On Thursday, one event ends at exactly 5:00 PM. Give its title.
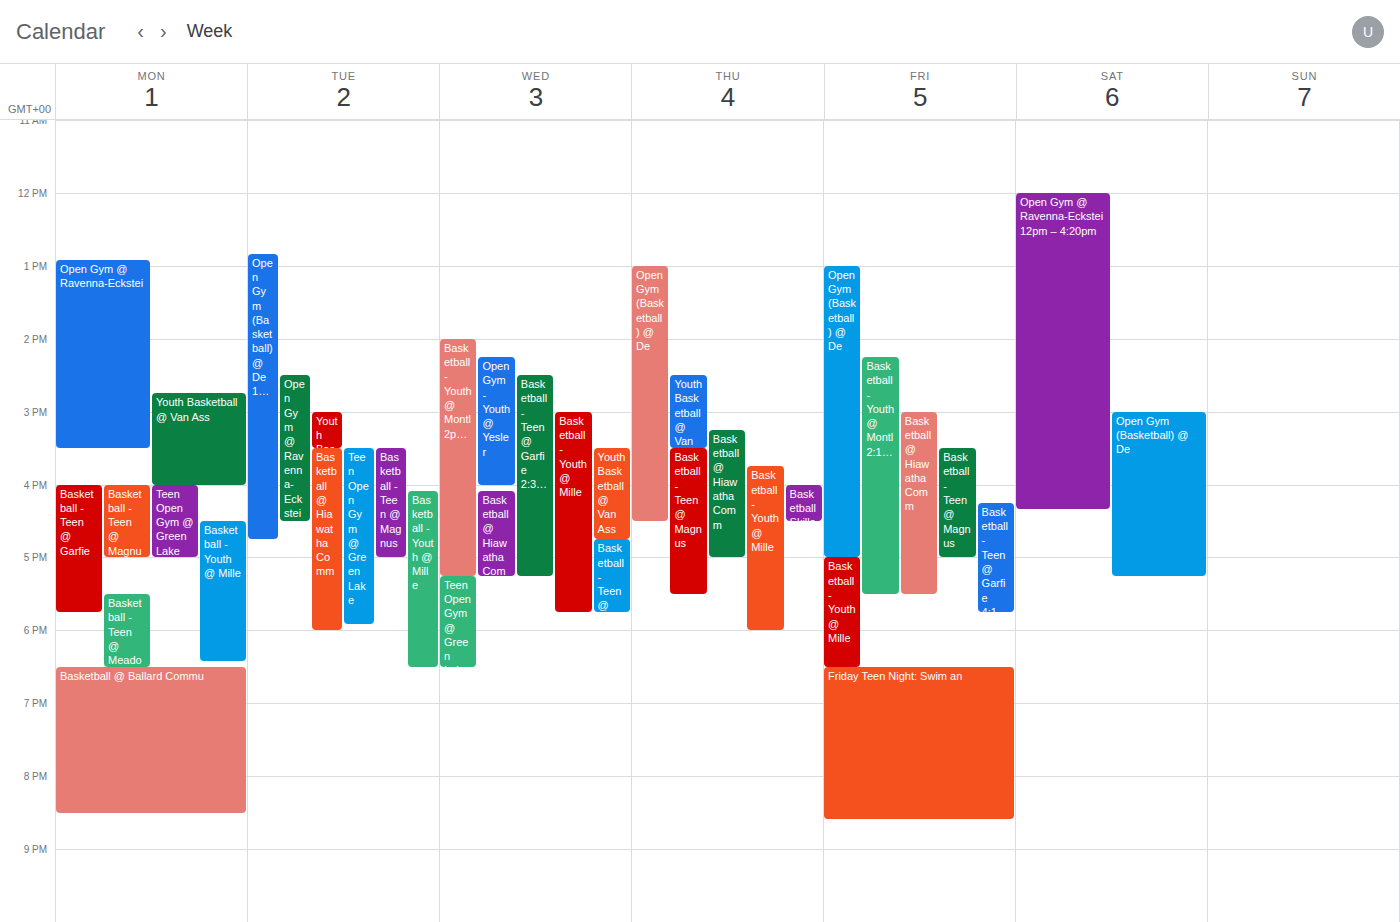
"Basketball @ Hiawatha Comm"